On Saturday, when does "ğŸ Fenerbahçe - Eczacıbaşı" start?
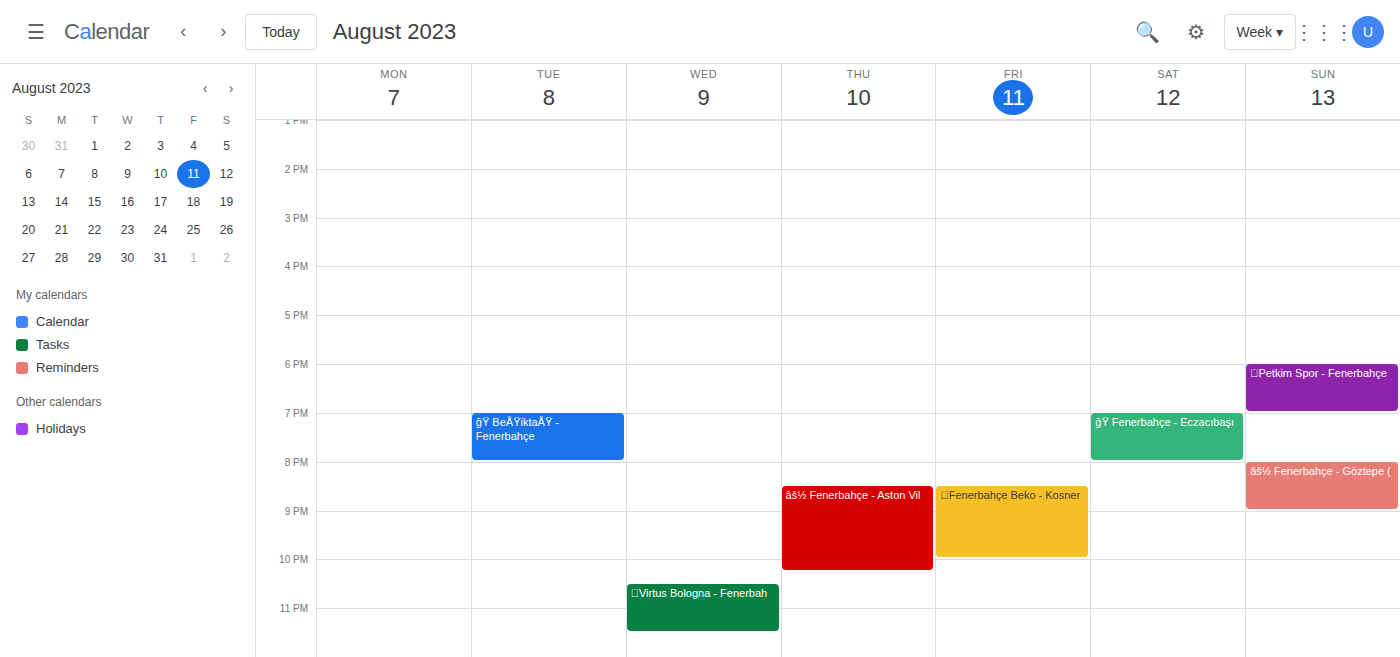
7:00 PM